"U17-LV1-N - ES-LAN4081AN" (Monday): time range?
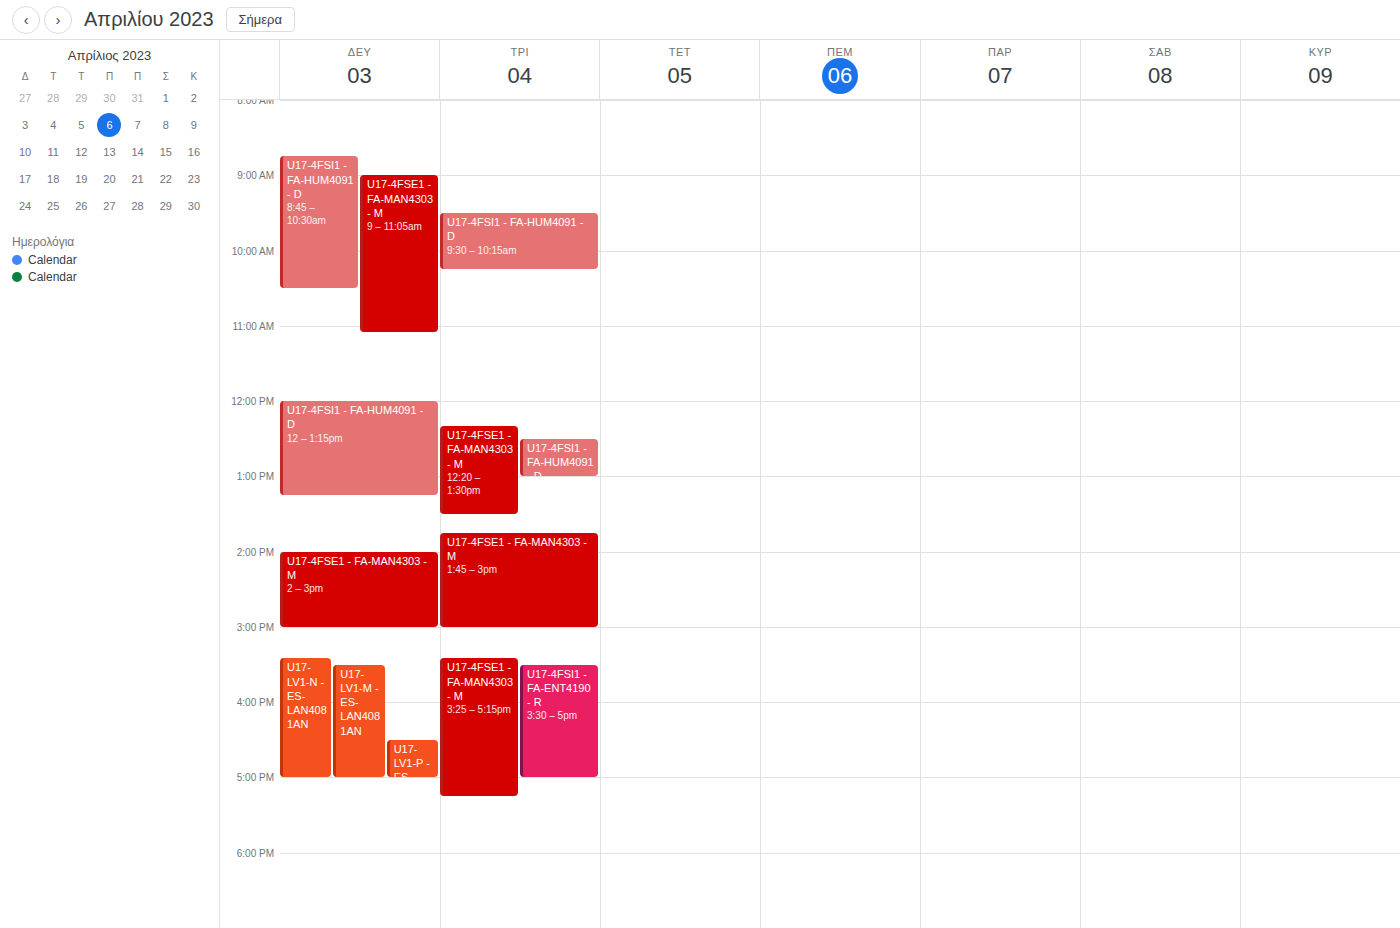
3:25 PM to 5:00 PM